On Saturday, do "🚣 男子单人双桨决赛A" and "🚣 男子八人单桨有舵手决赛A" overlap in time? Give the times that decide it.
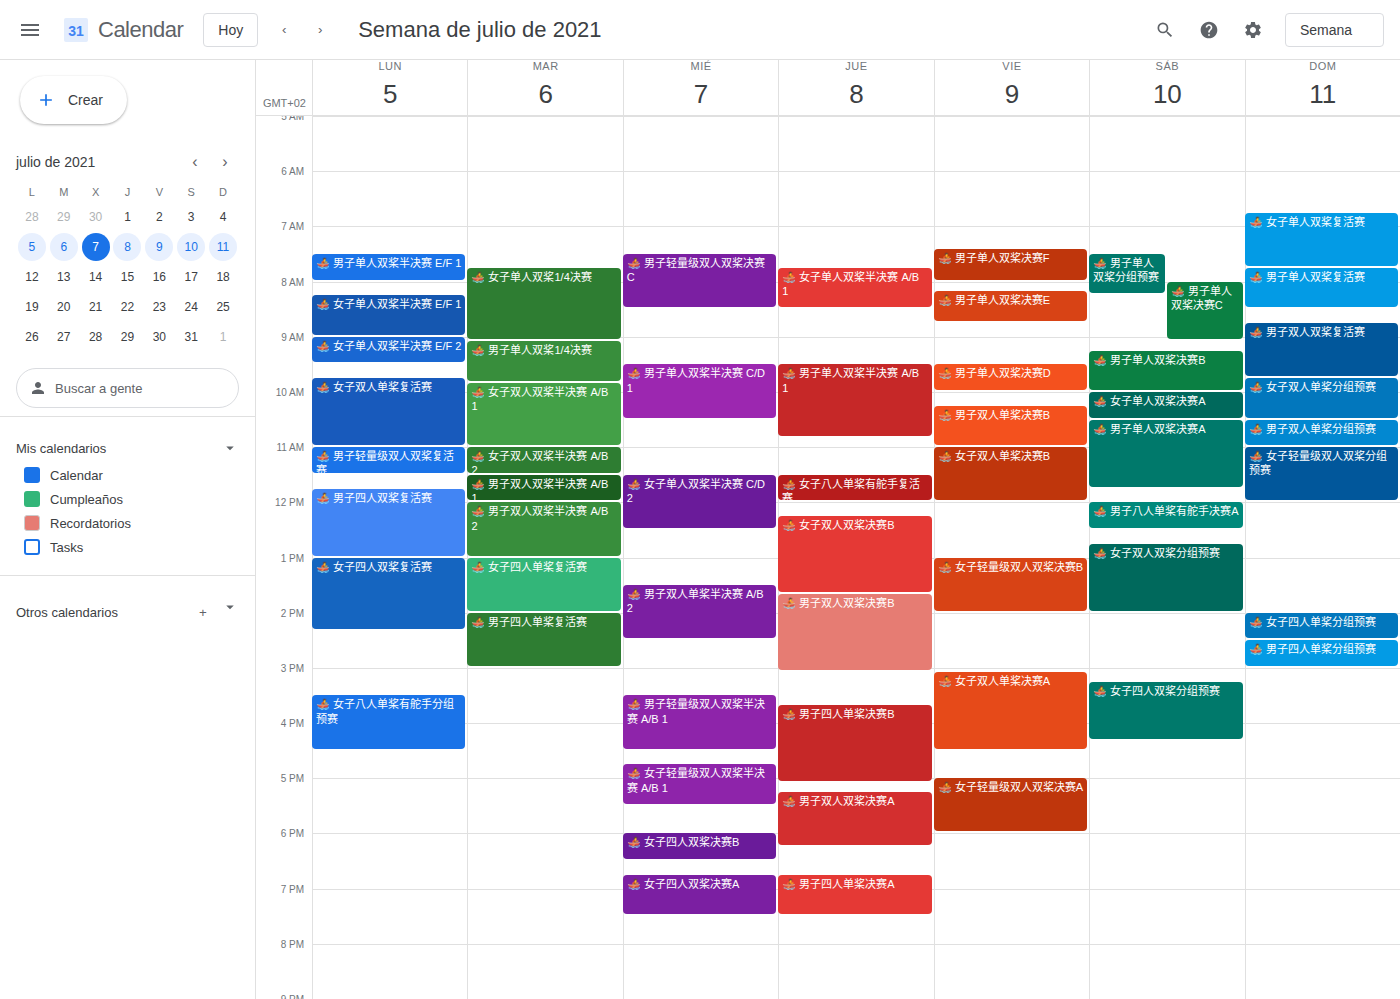
"🚣 男子单人双桨决赛A" ends at 11:45 AM and "🚣 男子八人单桨有舵手决赛A" starts at 12:00 PM -- no overlap.